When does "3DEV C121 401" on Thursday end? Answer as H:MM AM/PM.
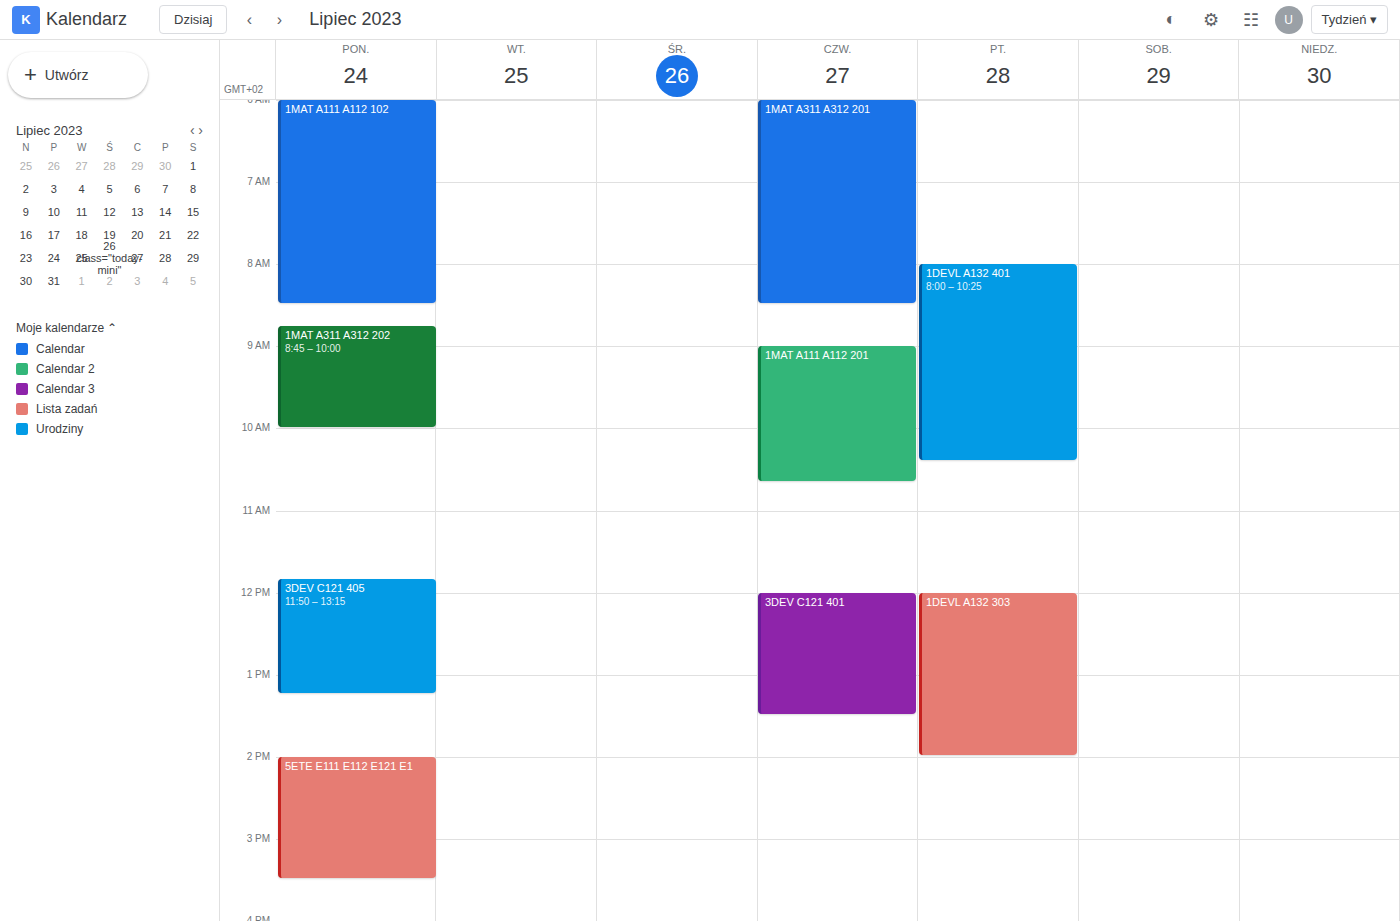
1:30 PM